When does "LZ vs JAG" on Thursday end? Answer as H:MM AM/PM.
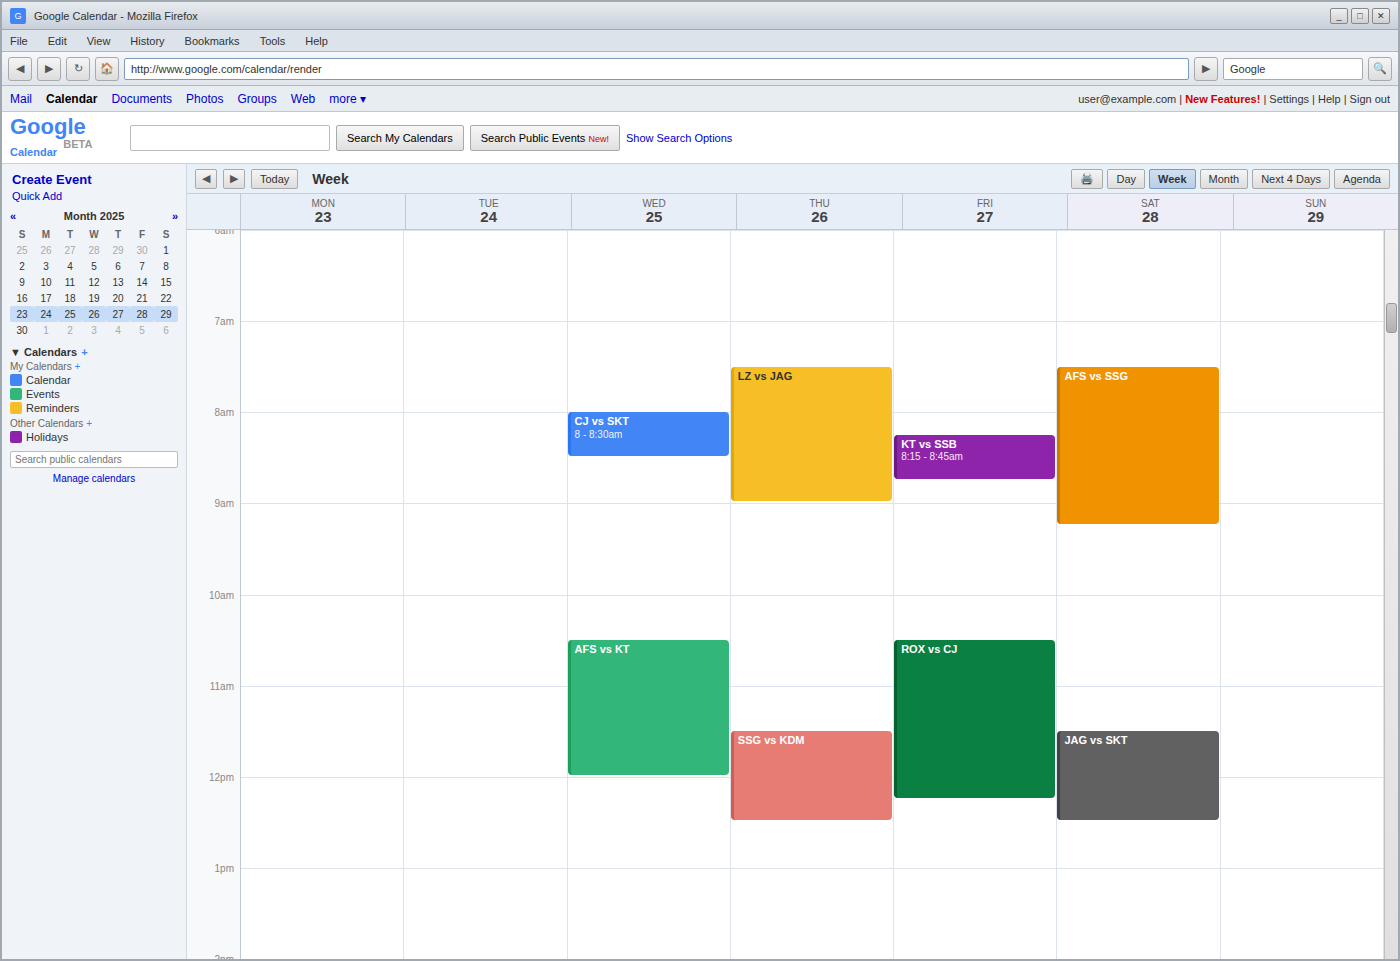
9:00 AM